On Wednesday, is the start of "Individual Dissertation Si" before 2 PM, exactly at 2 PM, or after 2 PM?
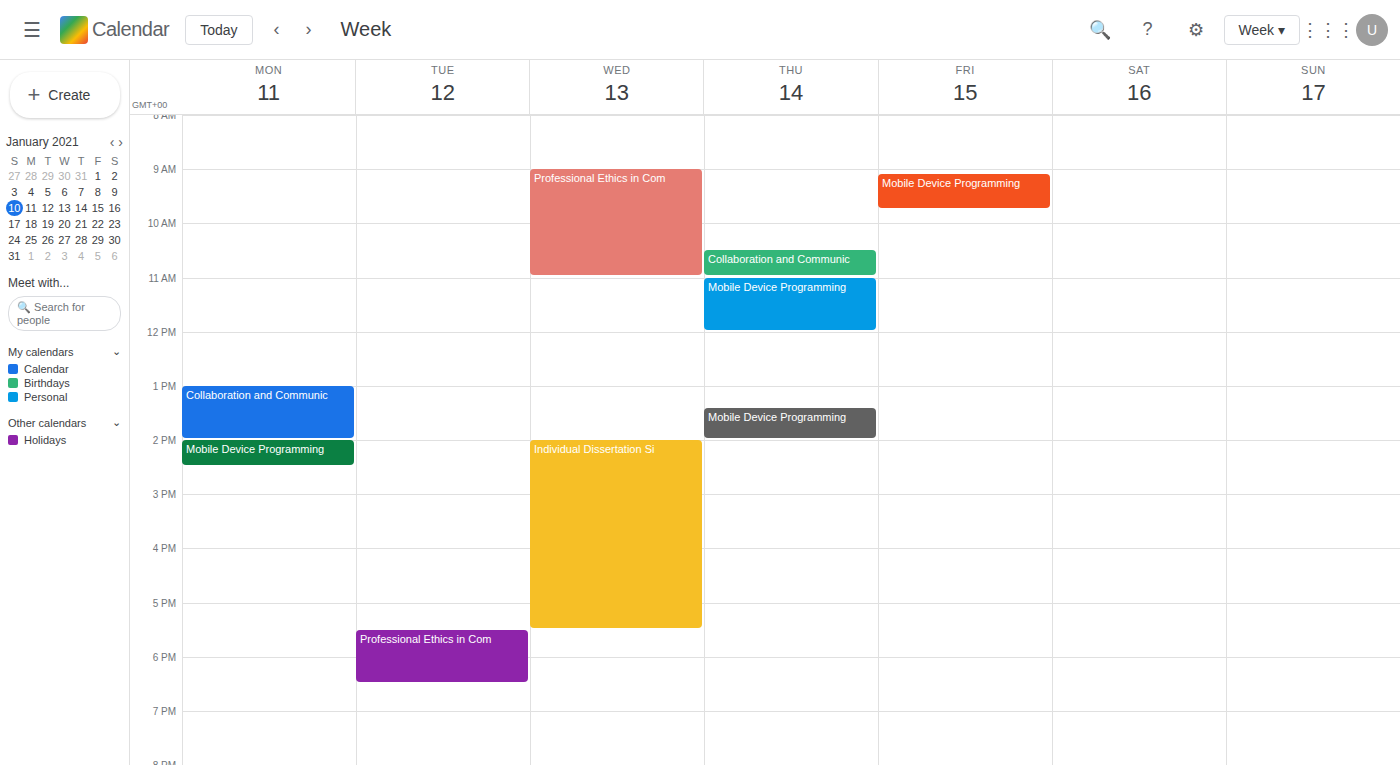
2:00 PM -- exactly at 2 PM, on the 2 PM line.